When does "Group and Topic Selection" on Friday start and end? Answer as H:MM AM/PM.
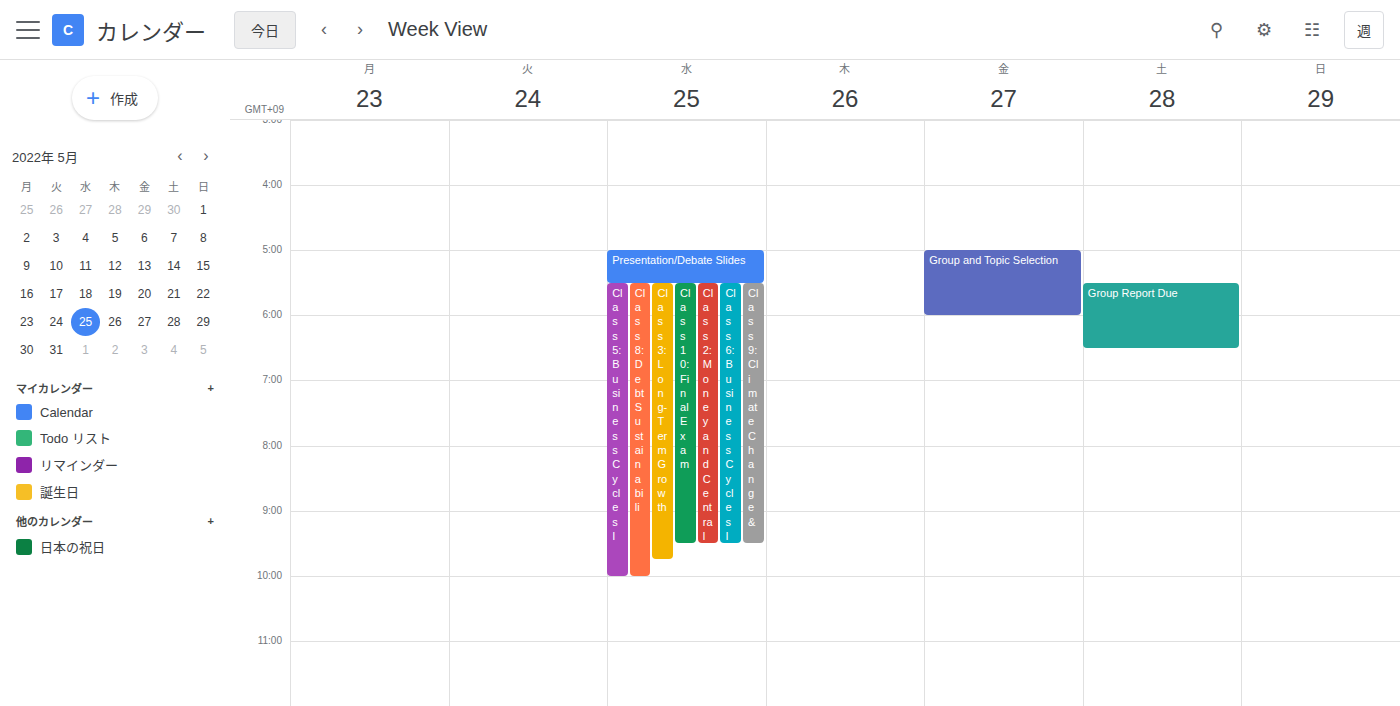
5:00 PM to 6:00 PM